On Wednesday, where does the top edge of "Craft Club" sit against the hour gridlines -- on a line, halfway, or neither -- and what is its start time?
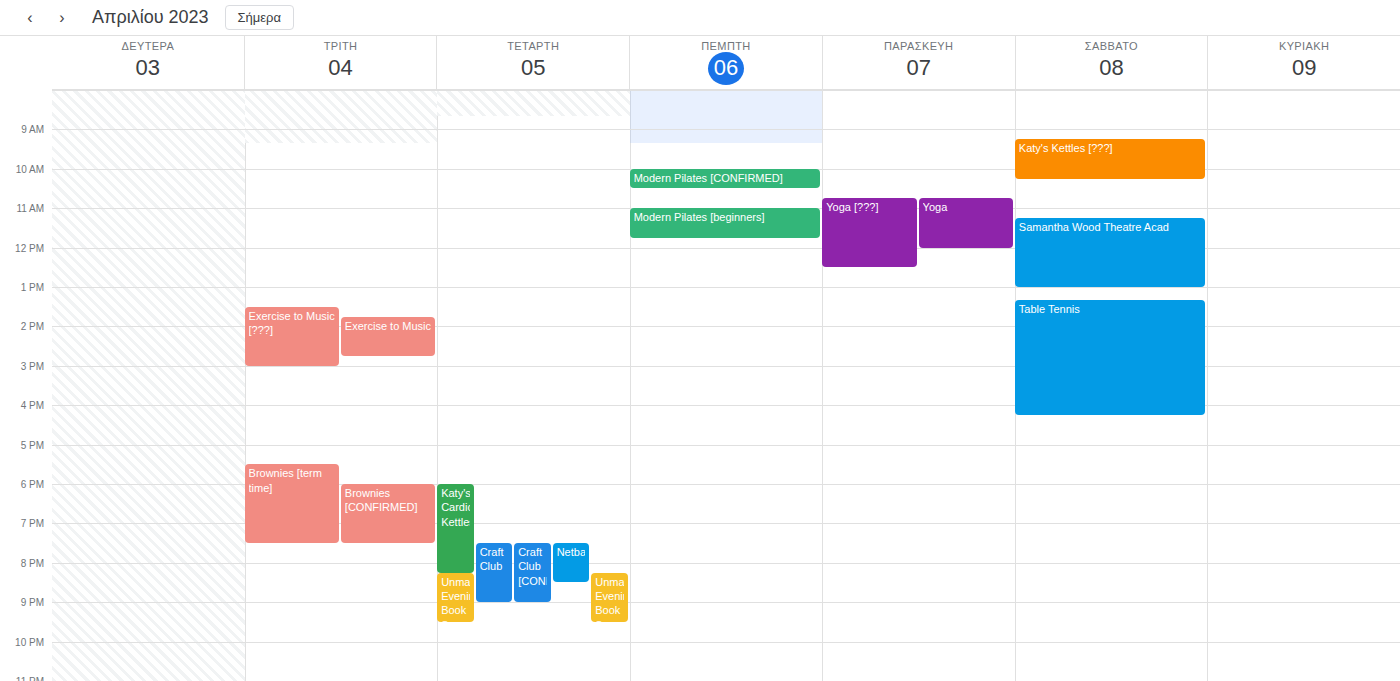
7:30 PM -- halfway between the 7 PM and 8 PM lines.